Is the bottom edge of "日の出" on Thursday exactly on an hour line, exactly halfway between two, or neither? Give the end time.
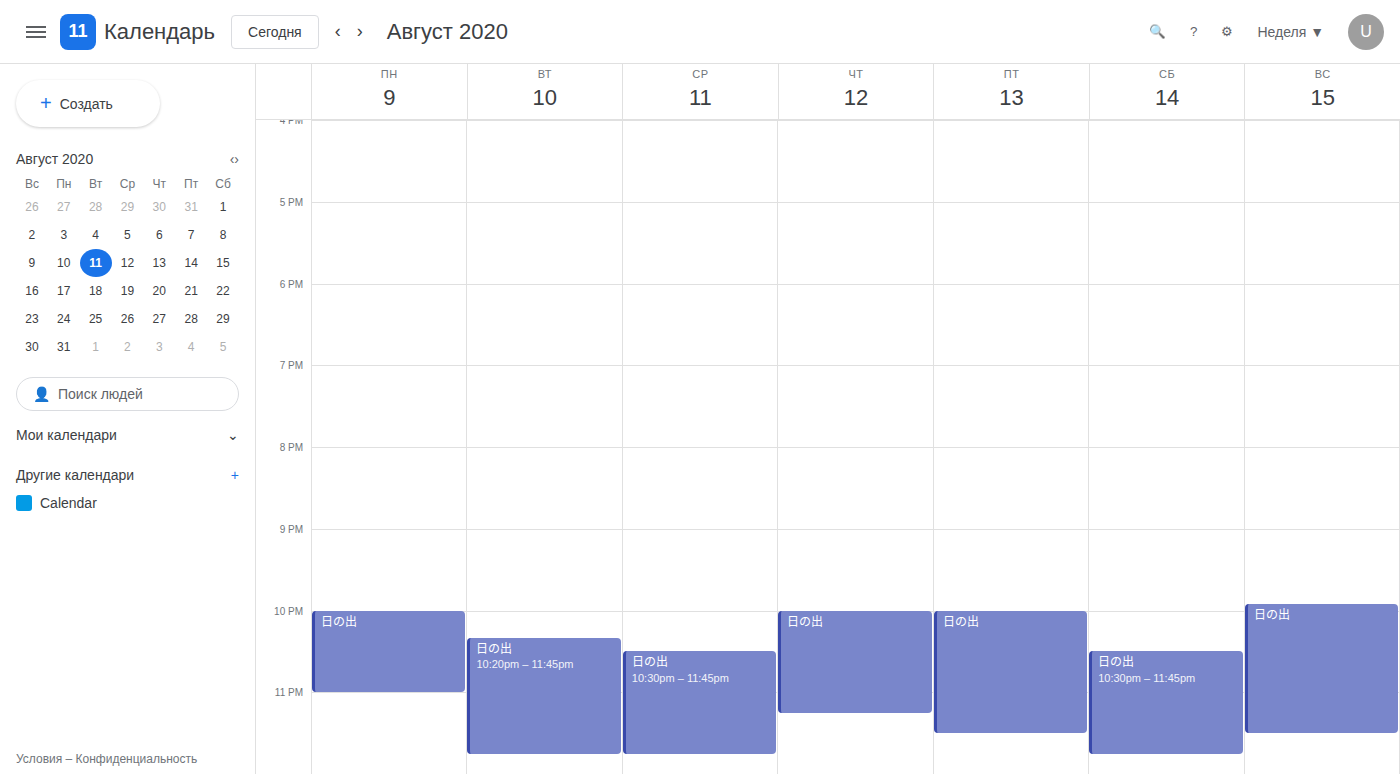
11:15 PM -- neither: a quarter of the way from the 11 PM line to the 12 AM line.